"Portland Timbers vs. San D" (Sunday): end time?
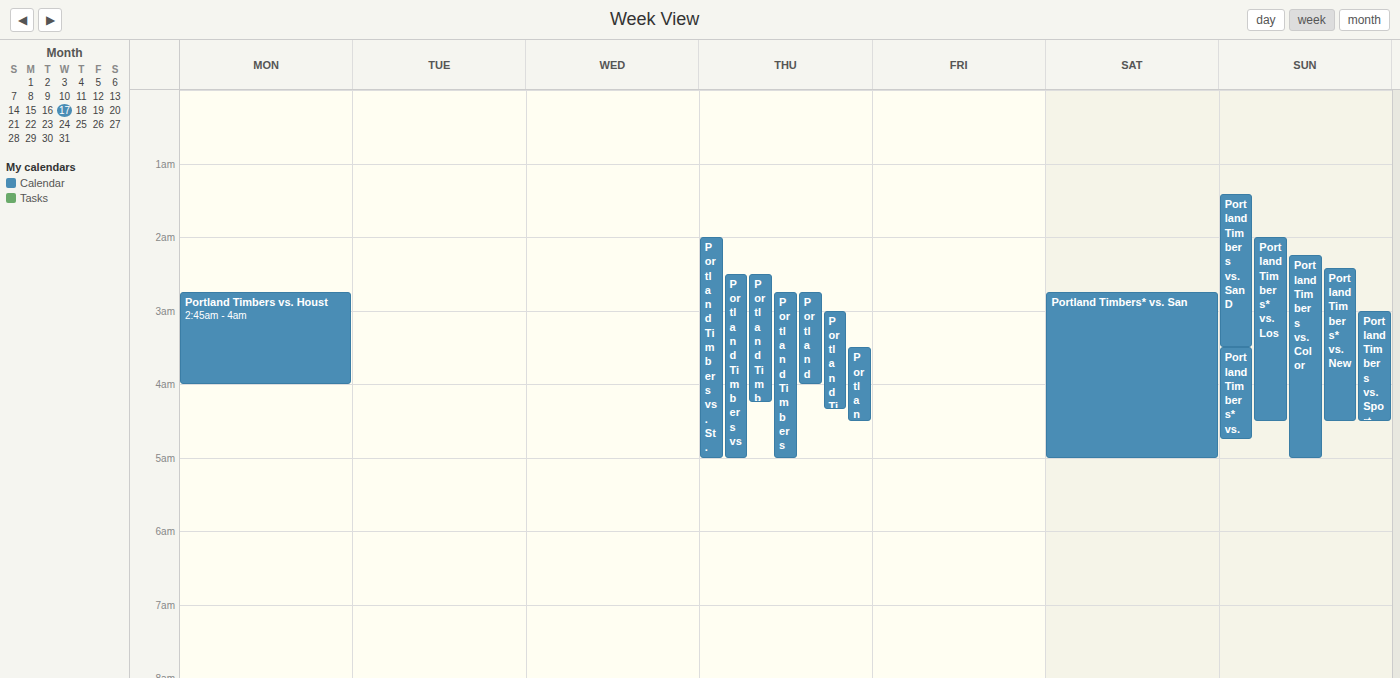
3:30 AM